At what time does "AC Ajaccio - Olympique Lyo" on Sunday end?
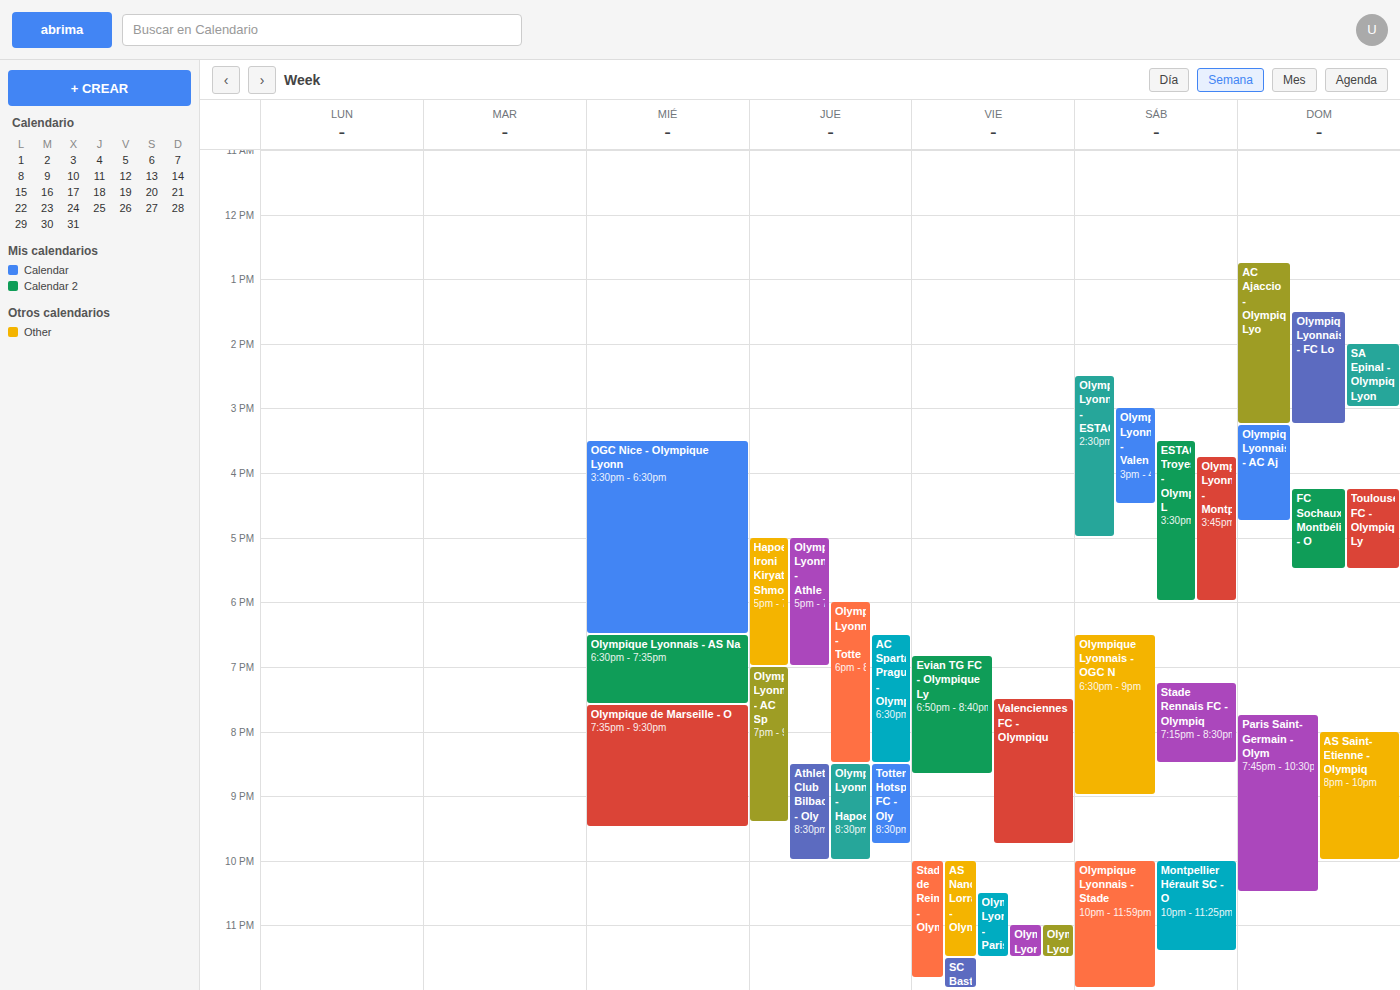
3:15 PM